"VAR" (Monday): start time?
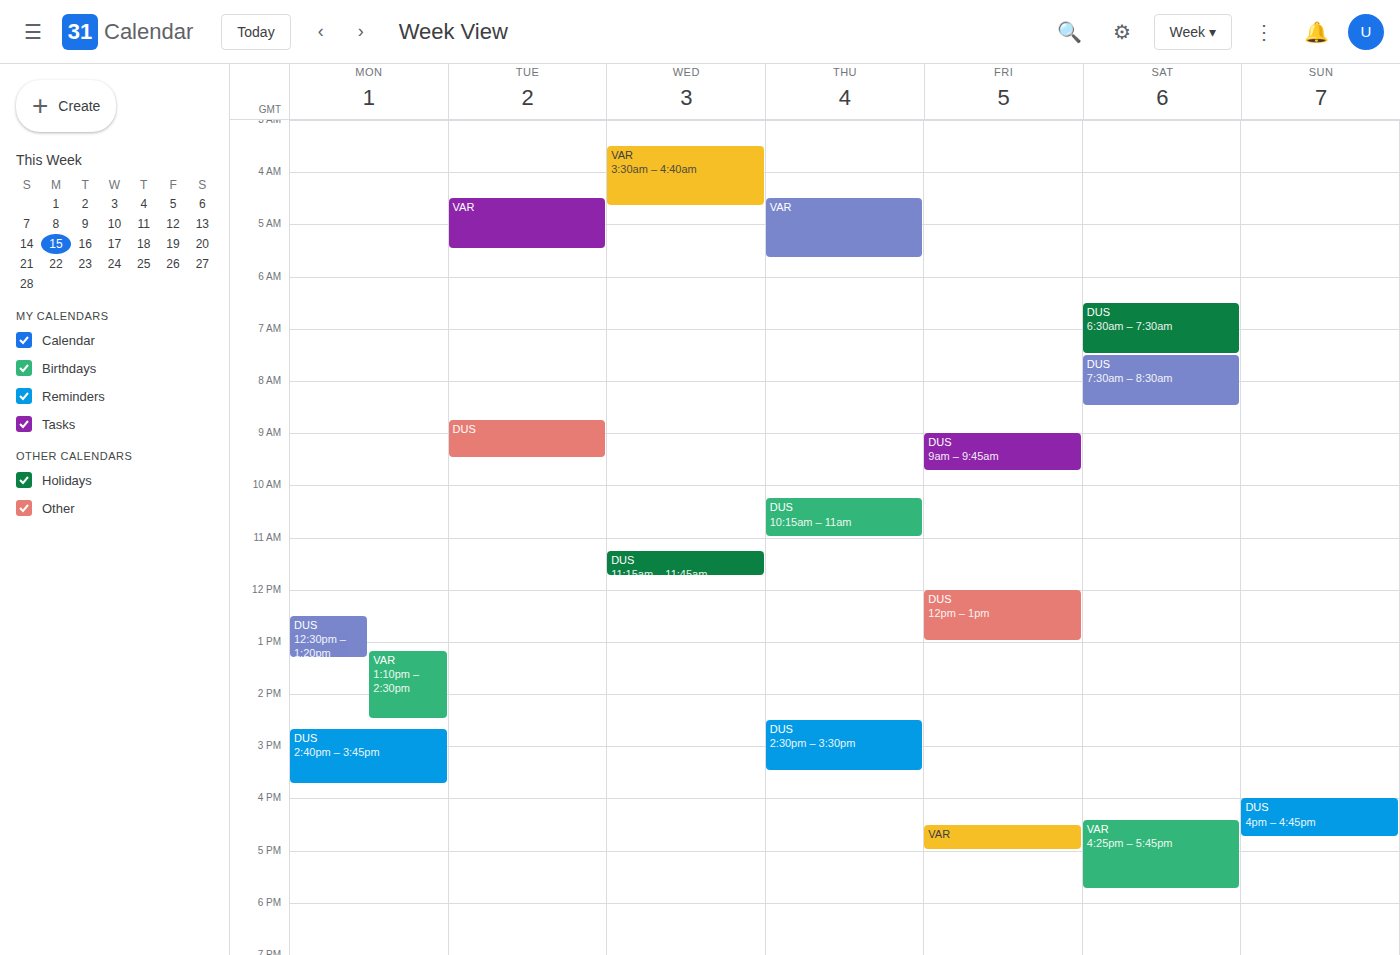
13:10